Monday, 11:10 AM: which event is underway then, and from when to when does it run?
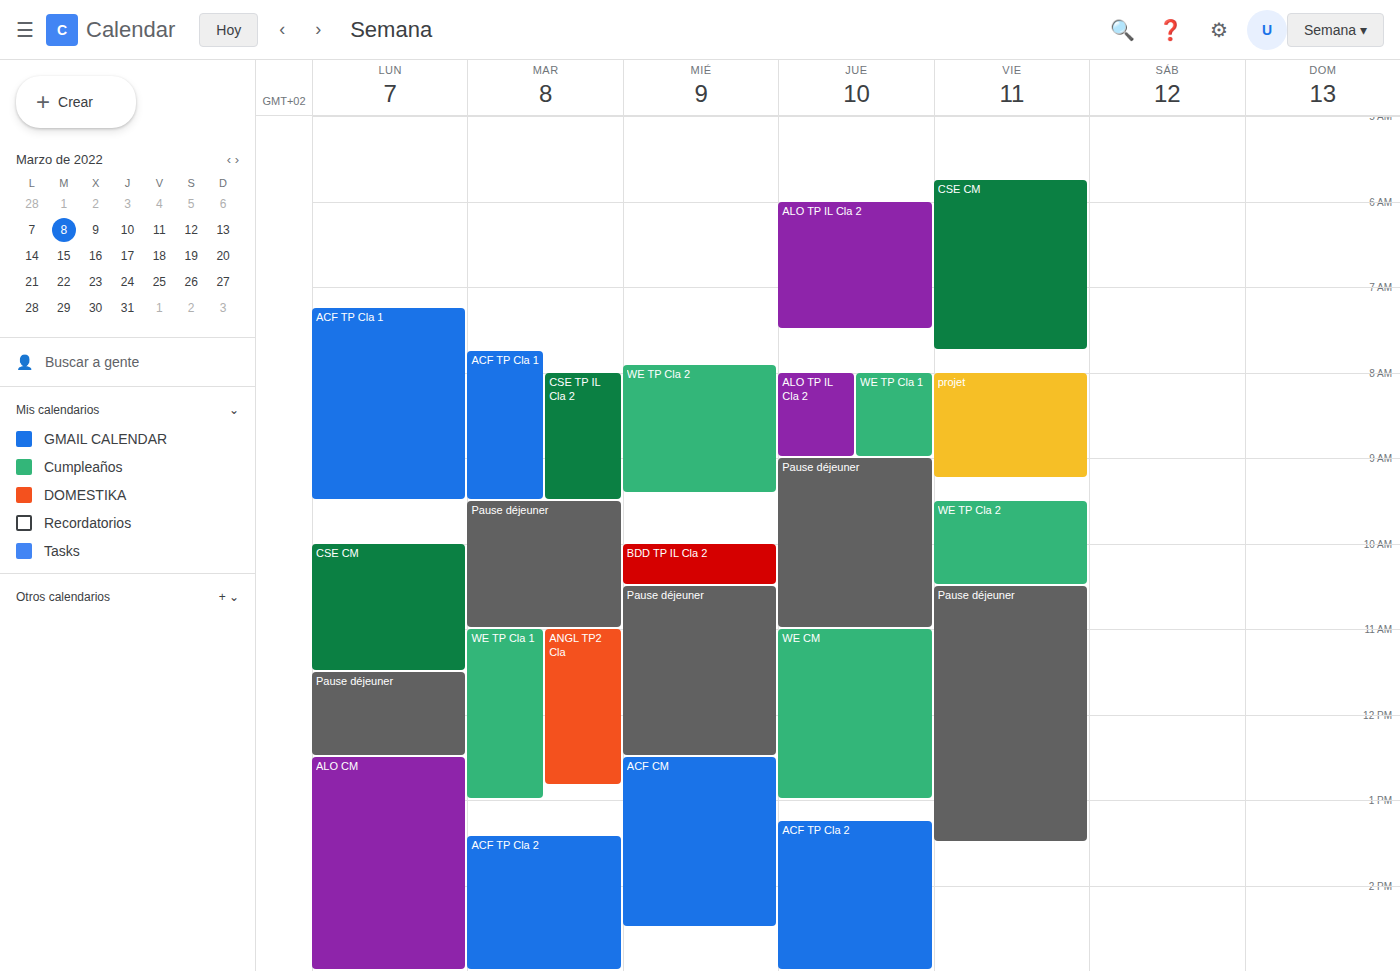
"CSE CM", 10:00 AM to 11:30 AM